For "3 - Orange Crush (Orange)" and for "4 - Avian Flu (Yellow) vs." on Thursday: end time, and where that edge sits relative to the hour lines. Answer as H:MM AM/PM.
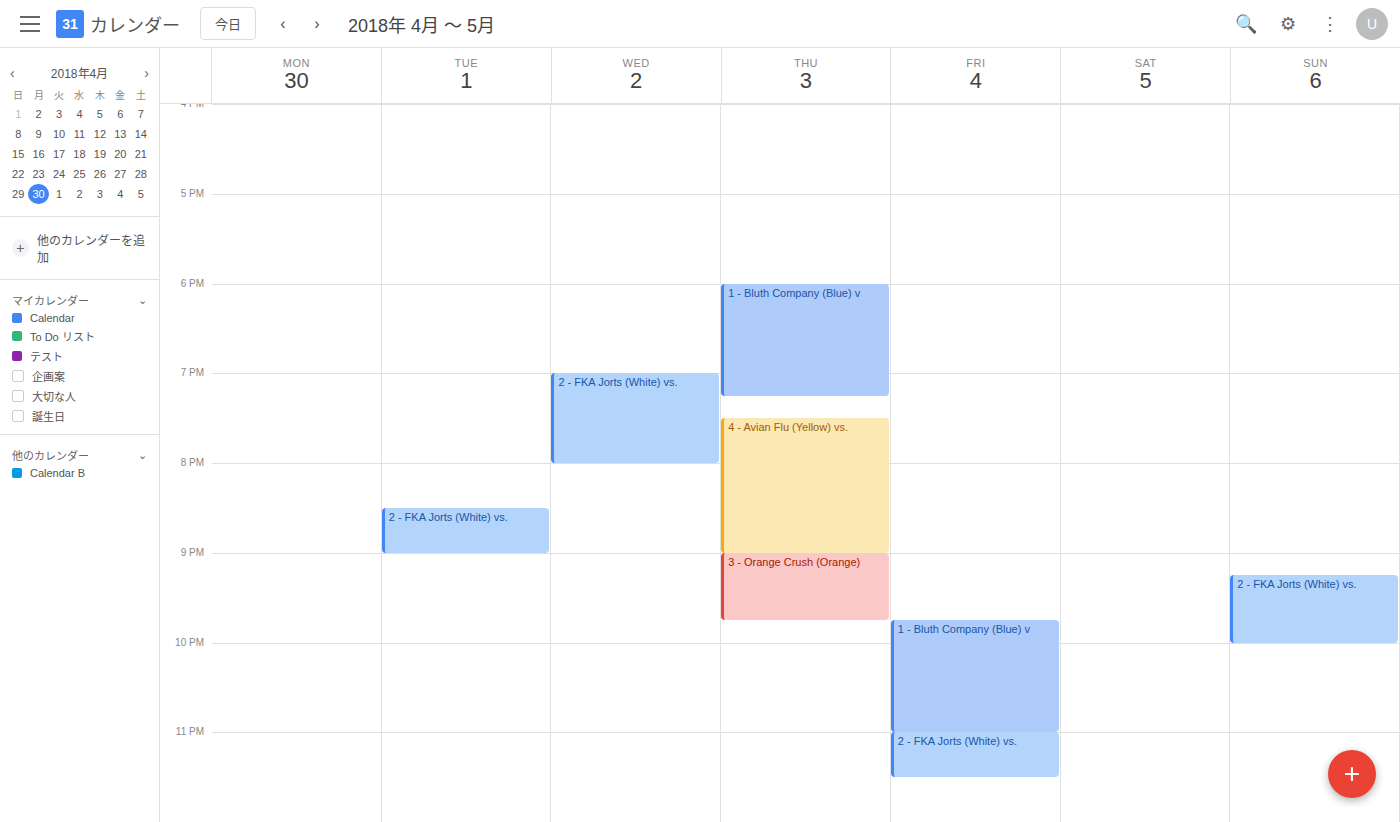
"3 - Orange Crush (Orange)": 9:45 PM, neither: three quarters of the way from the 9 PM line to the 10 PM line. "4 - Avian Flu (Yellow) vs.": 9:00 PM, exactly on the 9 PM line.